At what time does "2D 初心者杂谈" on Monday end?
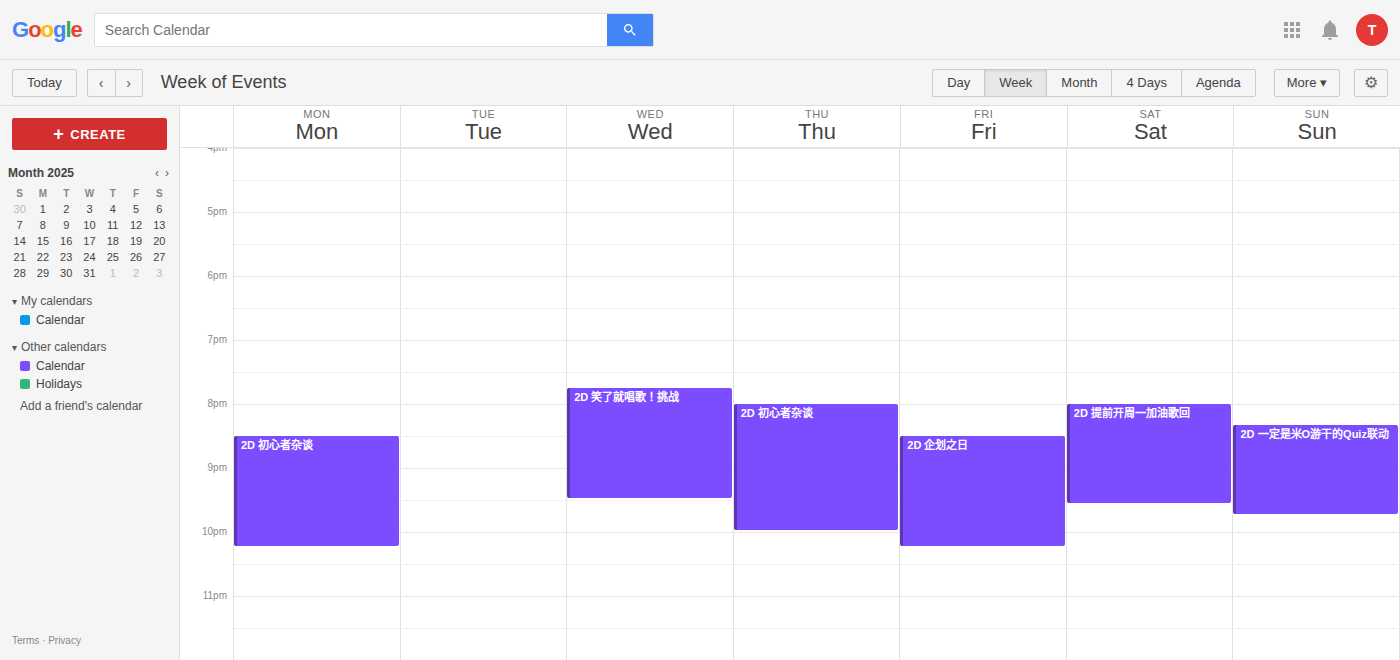
10:15 PM